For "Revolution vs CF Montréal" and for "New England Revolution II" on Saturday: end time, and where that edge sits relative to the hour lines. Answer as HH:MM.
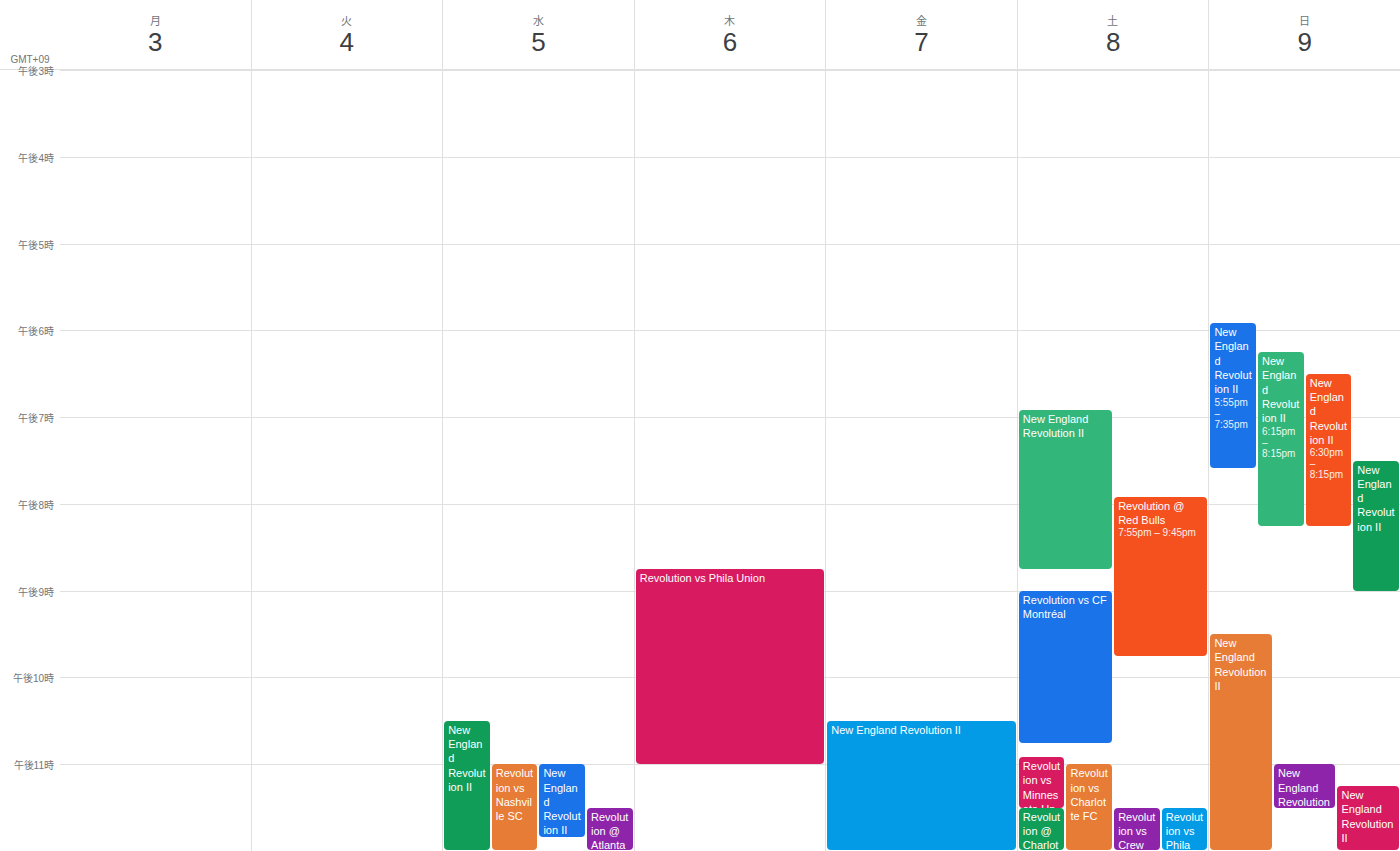
"Revolution vs CF Montréal": 22:45, neither: three quarters of the way from the 22:00 line to the 23:00 line. "New England Revolution II": 20:45, neither: three quarters of the way from the 20:00 line to the 21:00 line.